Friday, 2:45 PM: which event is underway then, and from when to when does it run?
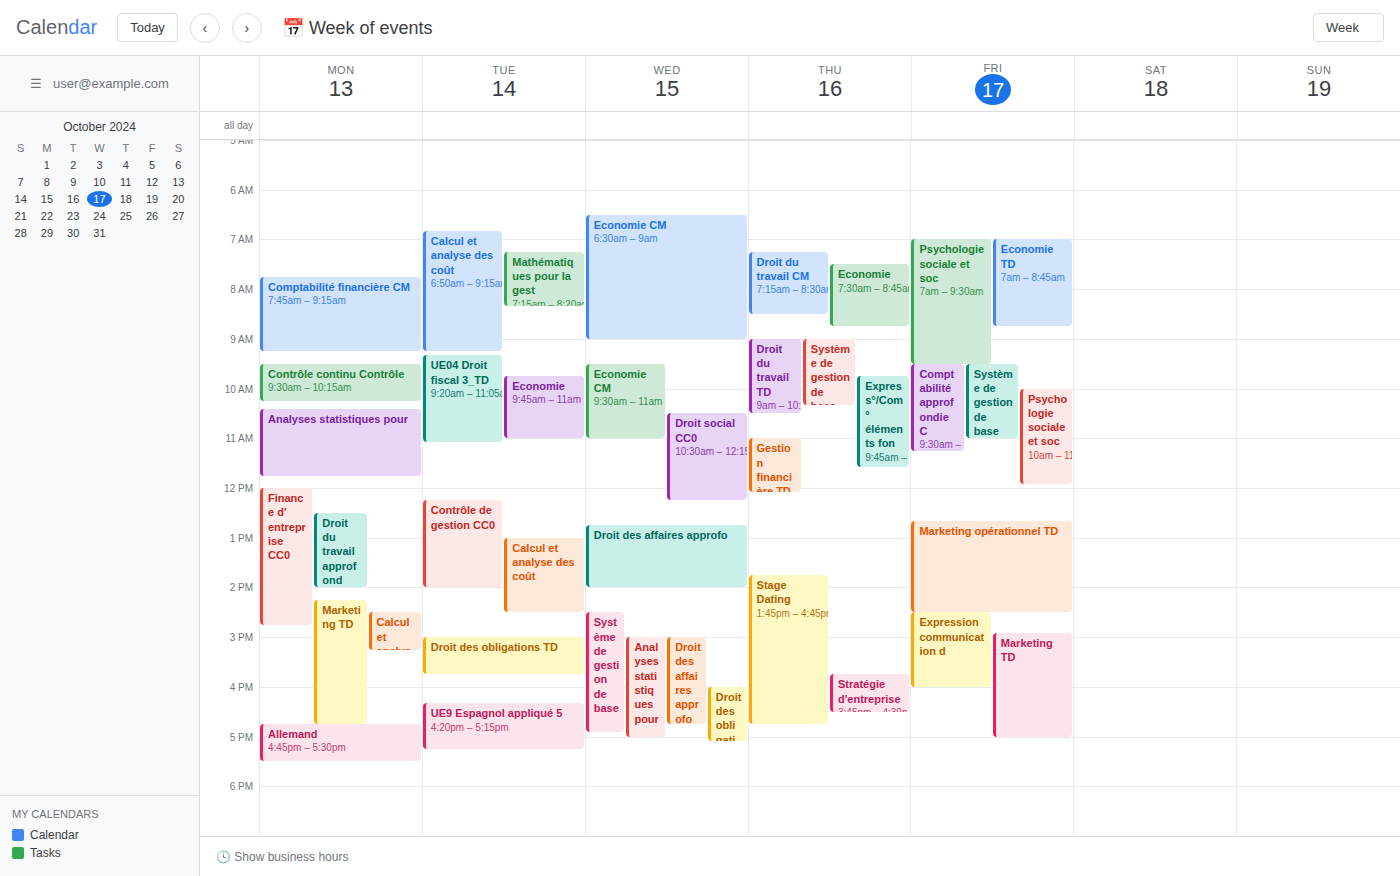
"Expression communication d", 2:30 PM to 4:00 PM